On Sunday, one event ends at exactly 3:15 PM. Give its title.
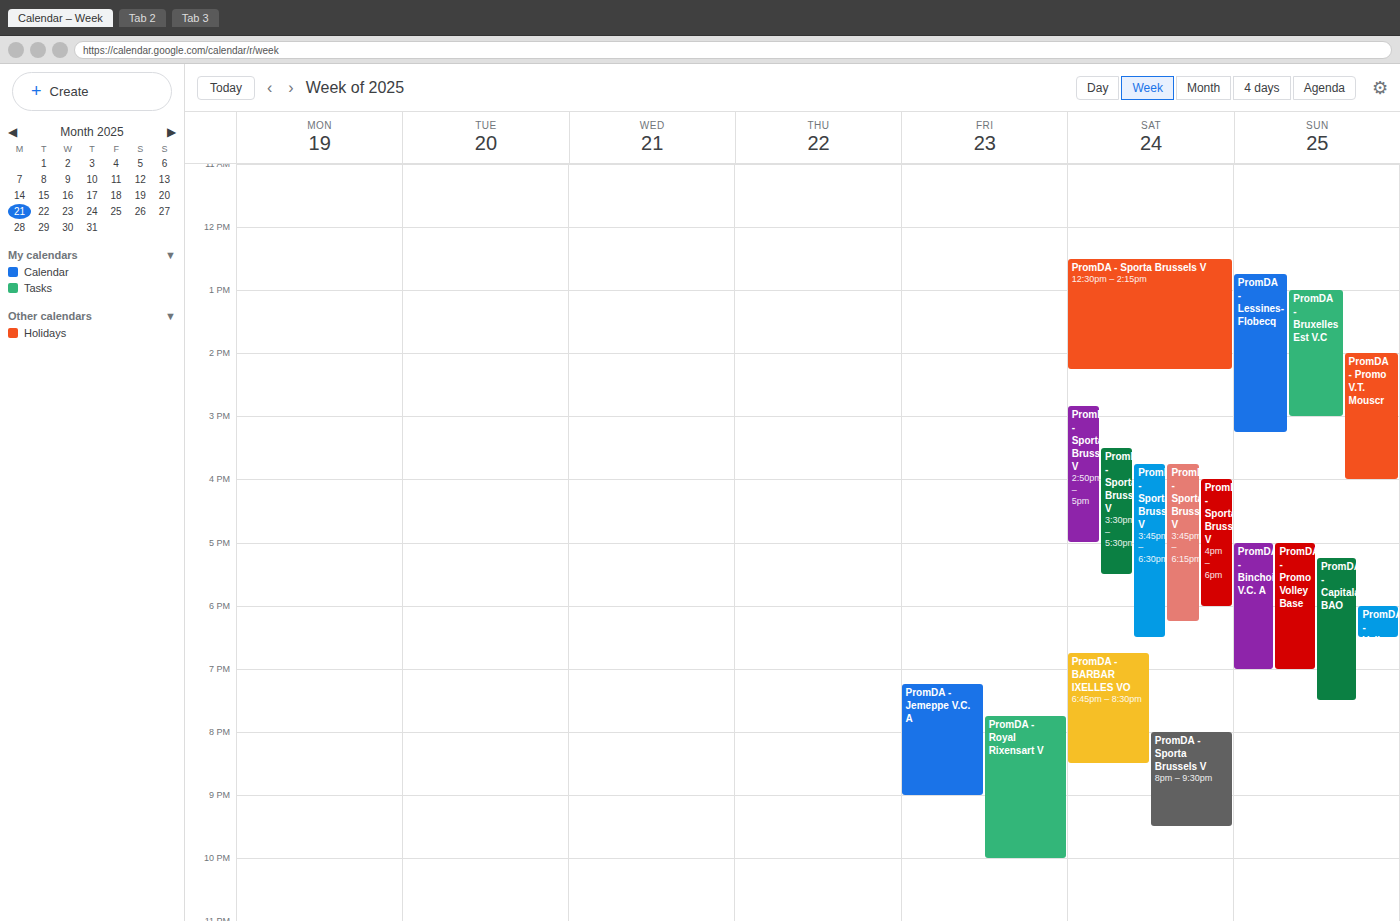
"PromDA - Lessines-Flobecq"